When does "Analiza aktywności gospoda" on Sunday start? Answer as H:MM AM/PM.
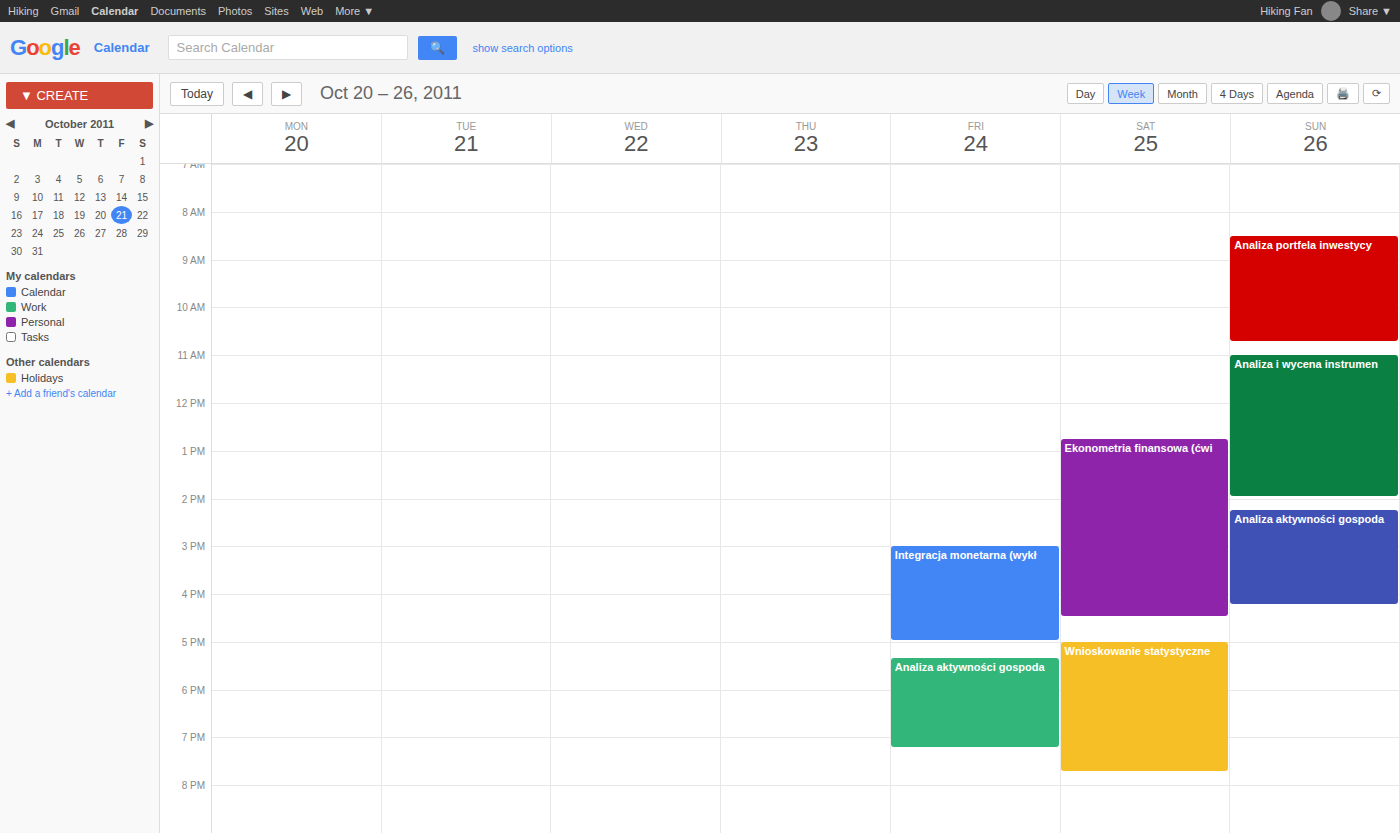
2:15 PM